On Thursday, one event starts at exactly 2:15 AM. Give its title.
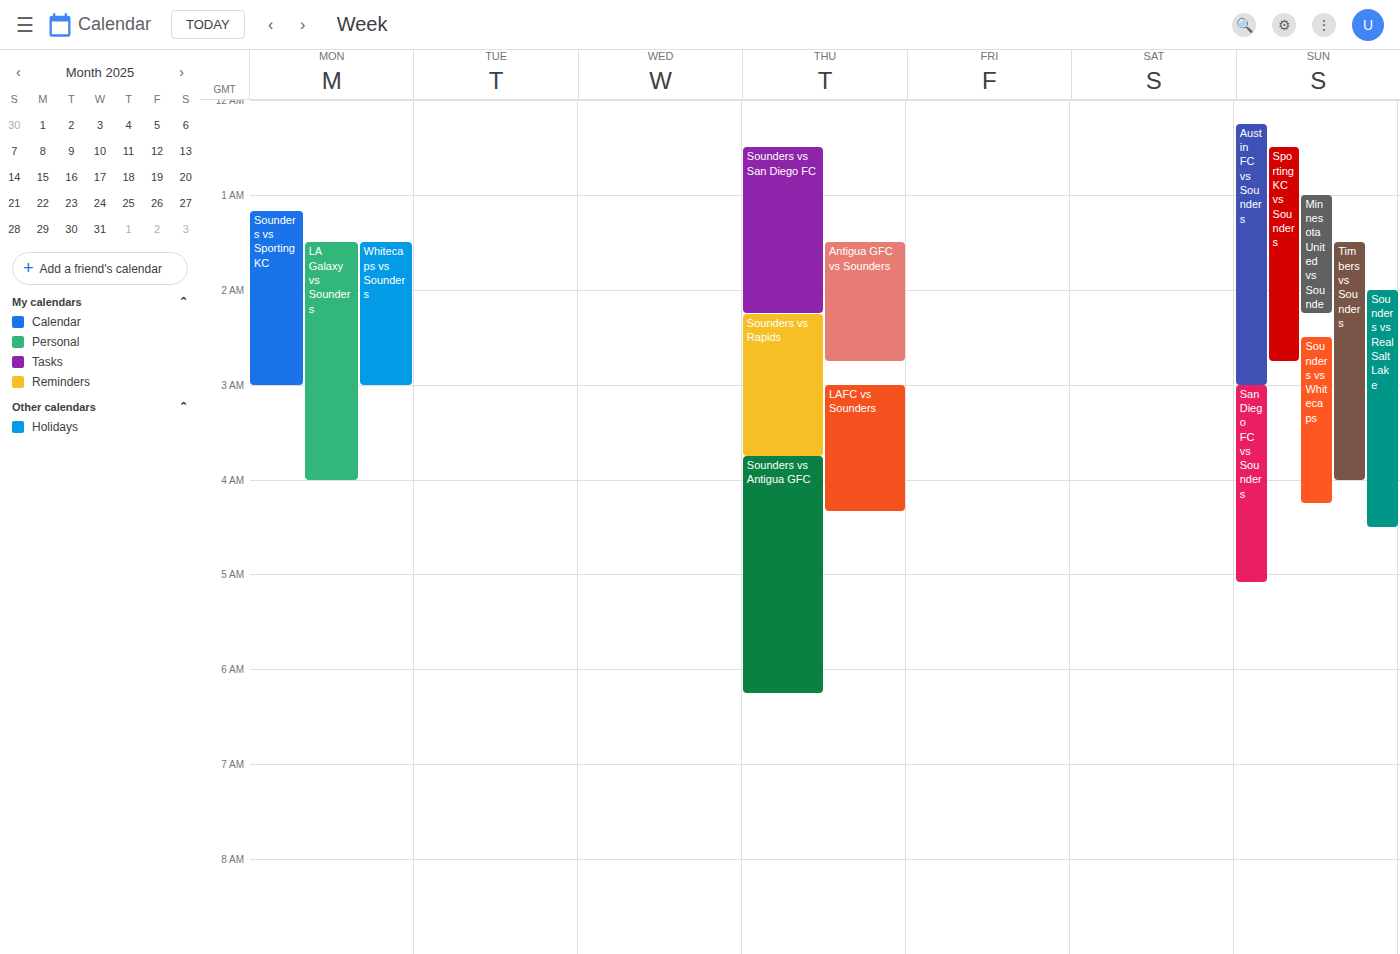
"Sounders vs Rapids"